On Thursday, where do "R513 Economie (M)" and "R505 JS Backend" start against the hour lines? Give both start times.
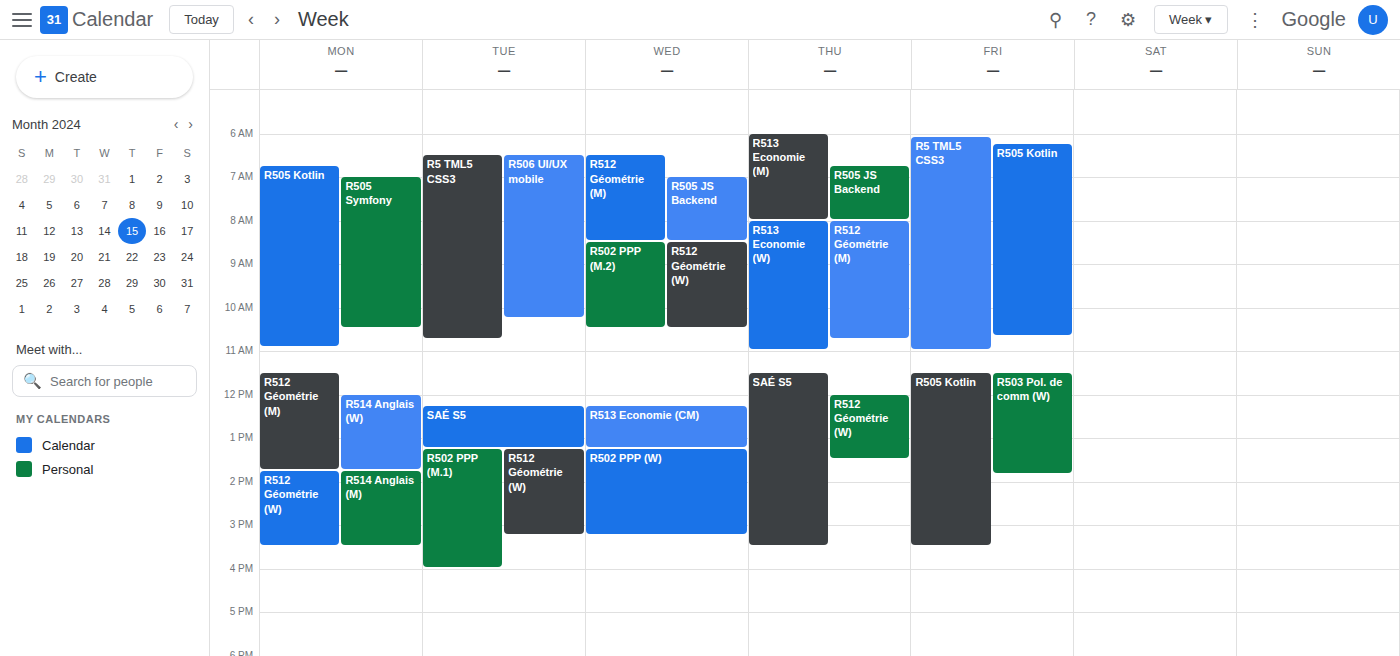
"R513 Economie (M)": 6:00 AM, exactly on the 6 AM line. "R505 JS Backend": 6:45 AM, neither: three quarters of the way from the 6 AM line to the 7 AM line.